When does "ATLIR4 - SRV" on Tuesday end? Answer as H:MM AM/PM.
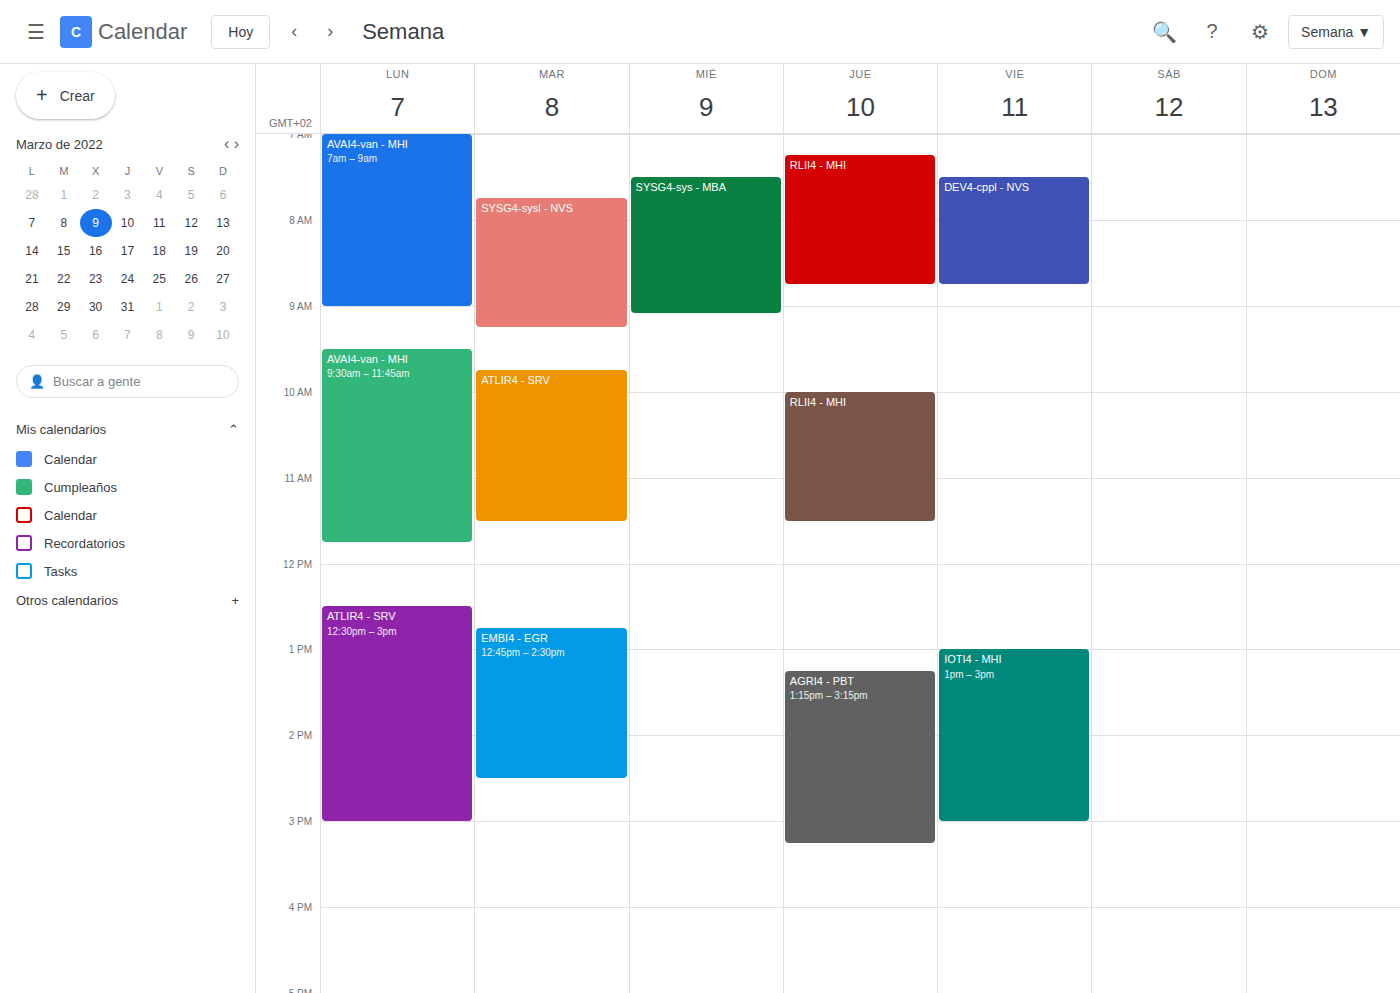
11:30 AM